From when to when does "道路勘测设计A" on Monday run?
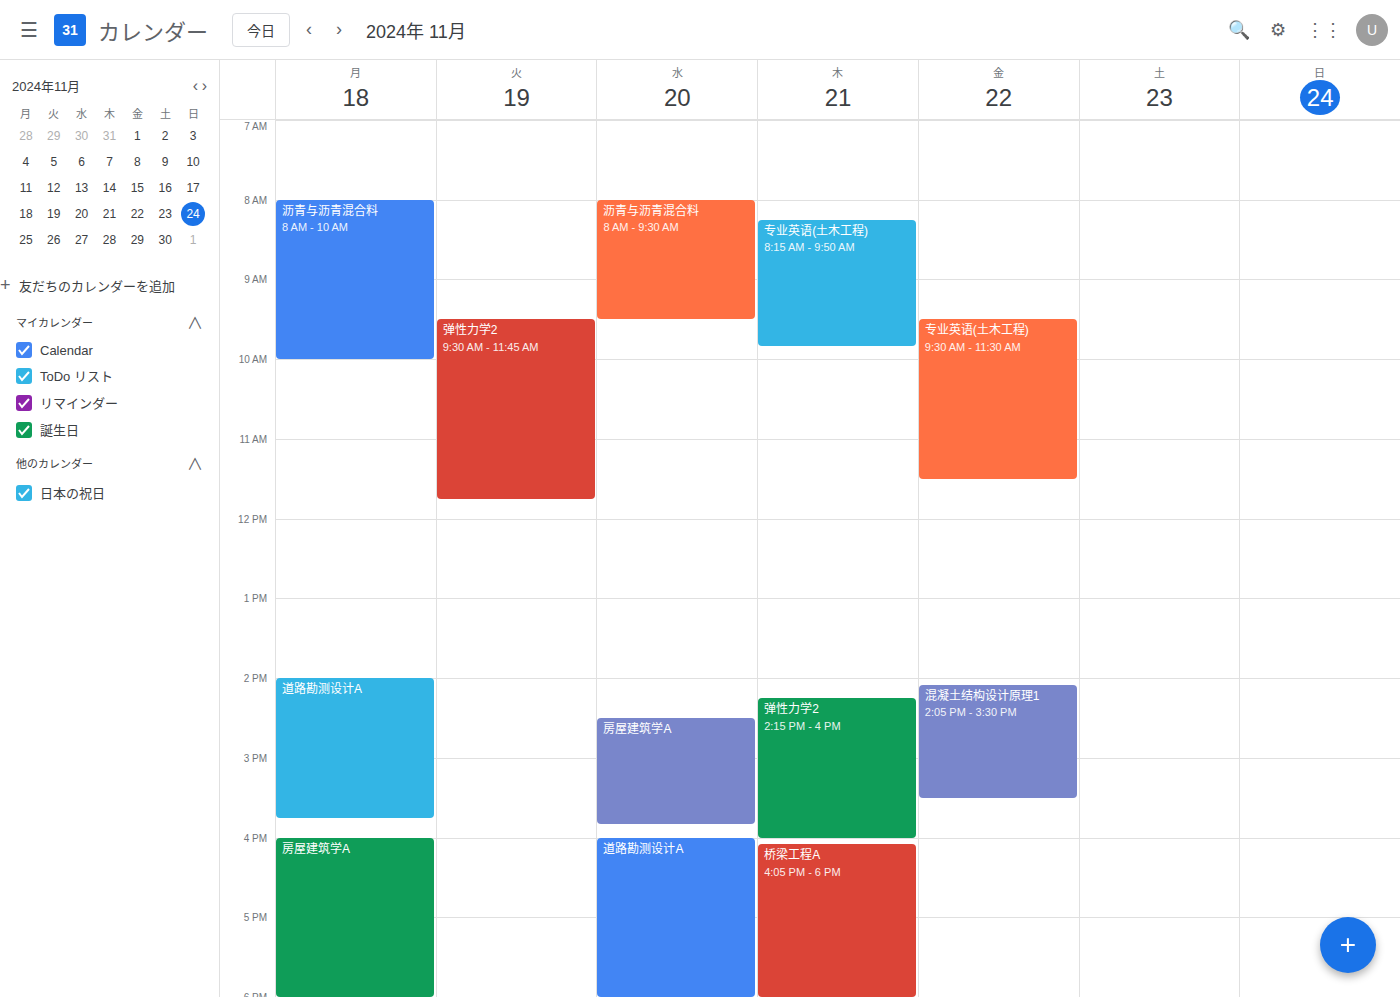
14:00 to 15:45